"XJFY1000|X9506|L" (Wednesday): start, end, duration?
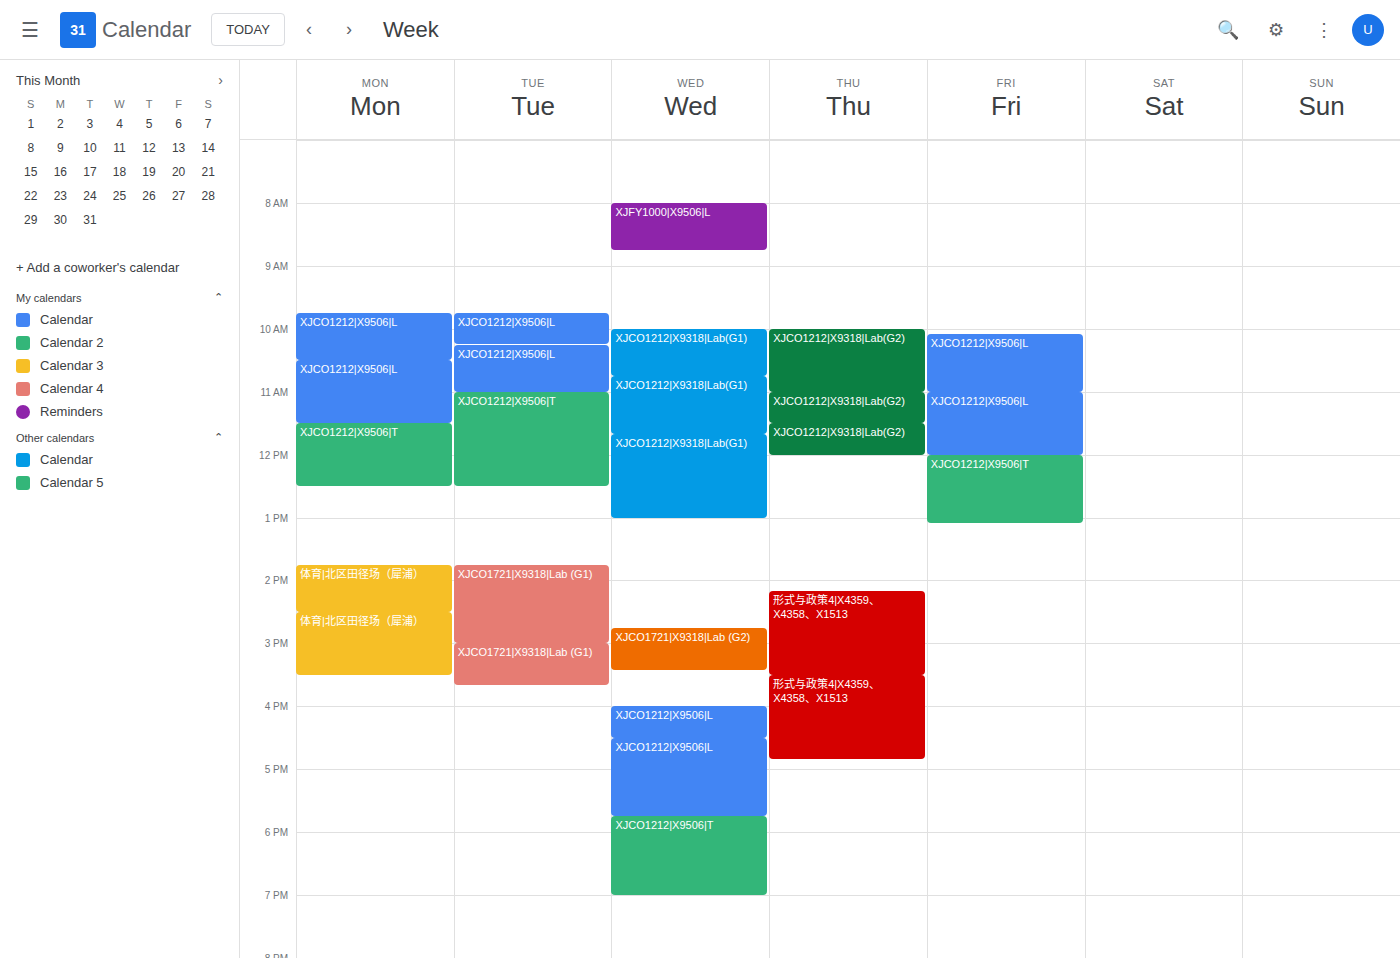
8:00 AM to 8:45 AM, 45 minutes